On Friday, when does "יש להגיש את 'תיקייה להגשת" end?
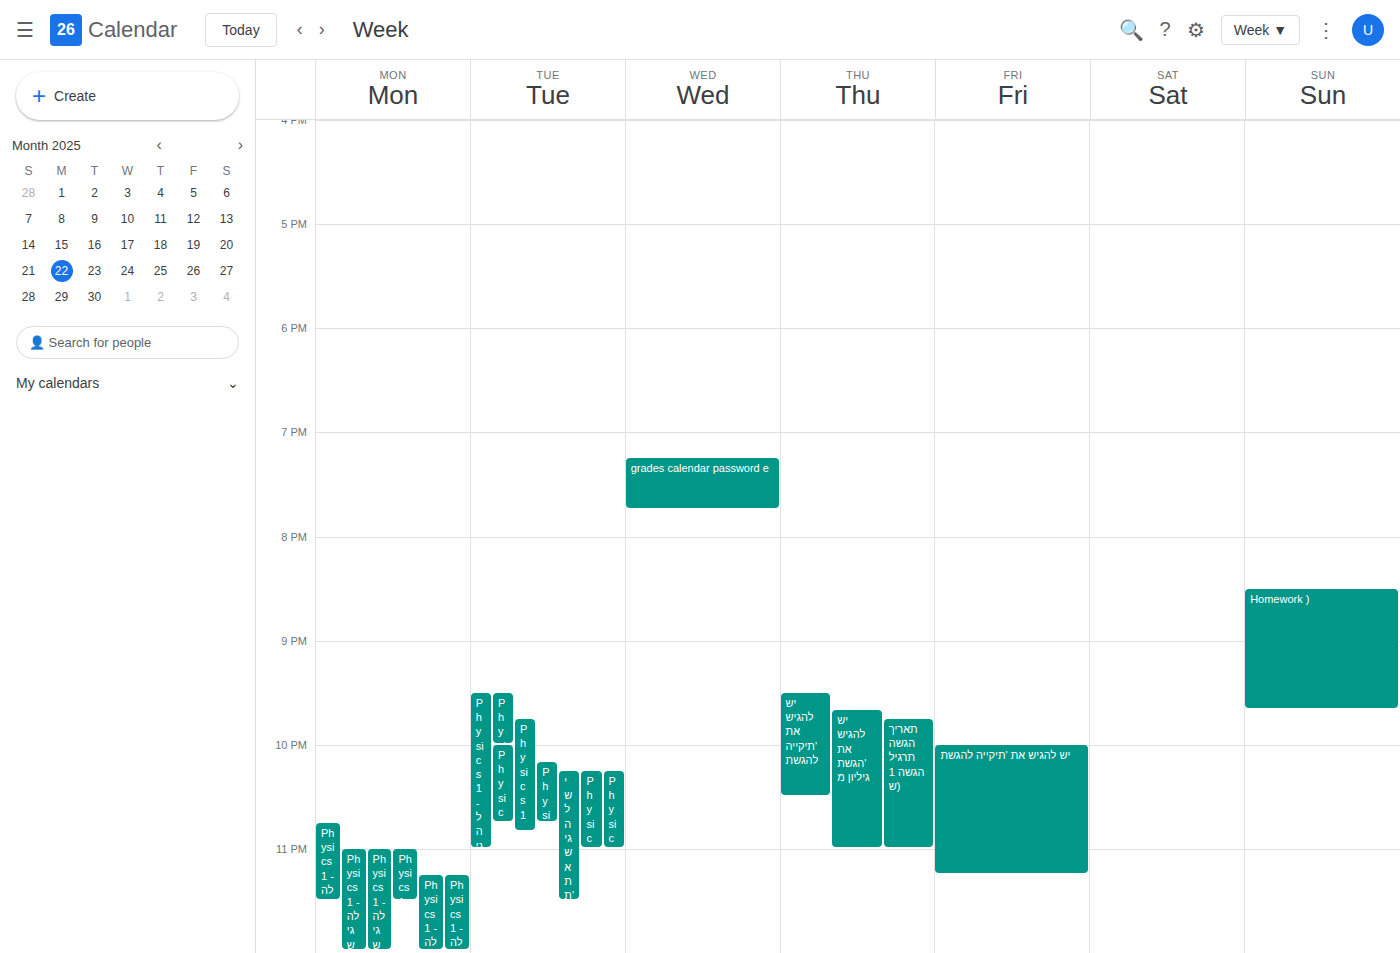
11:15 PM